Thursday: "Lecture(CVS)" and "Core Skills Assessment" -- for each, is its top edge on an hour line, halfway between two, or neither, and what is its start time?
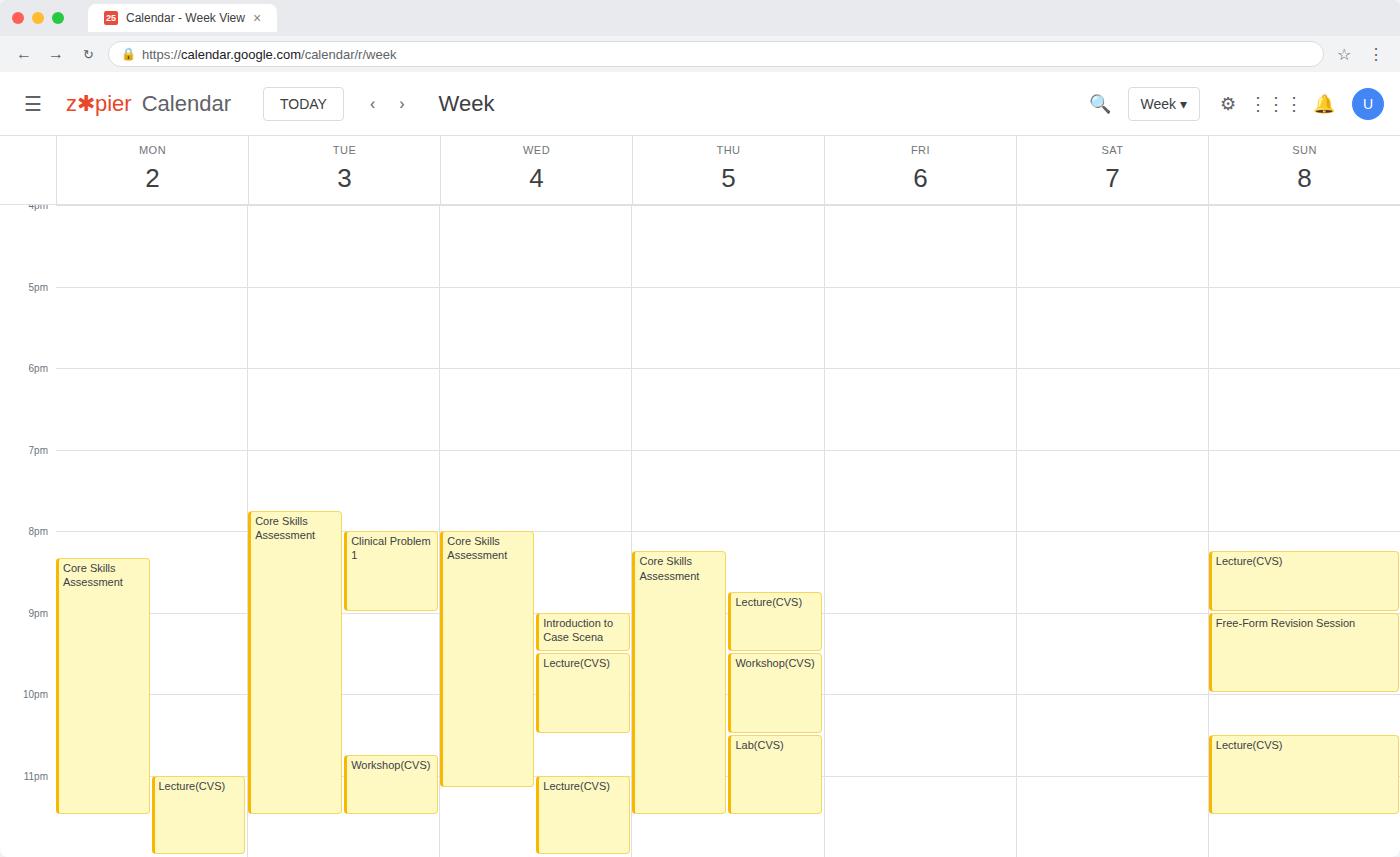
"Lecture(CVS)": 20:45, neither: three quarters of the way from the 20:00 line to the 21:00 line. "Core Skills Assessment": 20:15, neither: a quarter of the way from the 20:00 line to the 21:00 line.